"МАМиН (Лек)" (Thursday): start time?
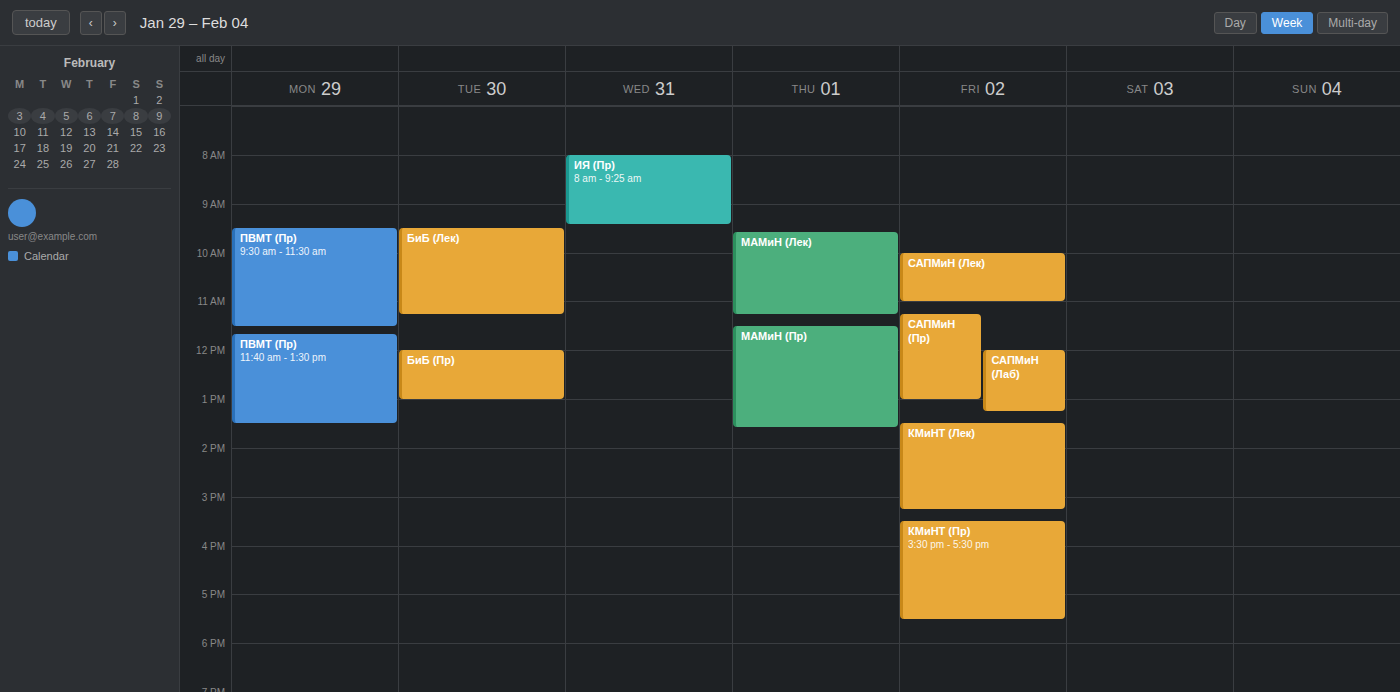
9:35 AM